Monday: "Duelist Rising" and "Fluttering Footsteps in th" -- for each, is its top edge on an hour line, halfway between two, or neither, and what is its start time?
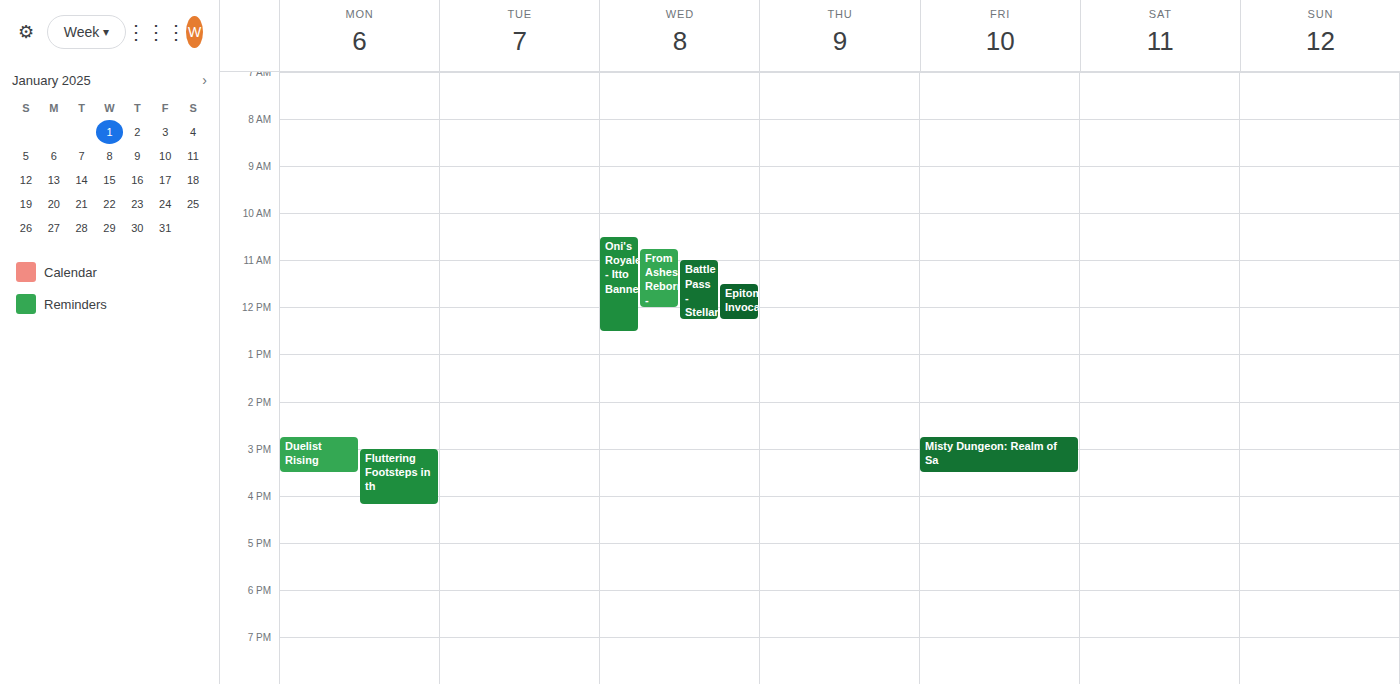
"Duelist Rising": 14:45, neither: three quarters of the way from the 14:00 line to the 15:00 line. "Fluttering Footsteps in th": 15:00, exactly on the 15:00 line.